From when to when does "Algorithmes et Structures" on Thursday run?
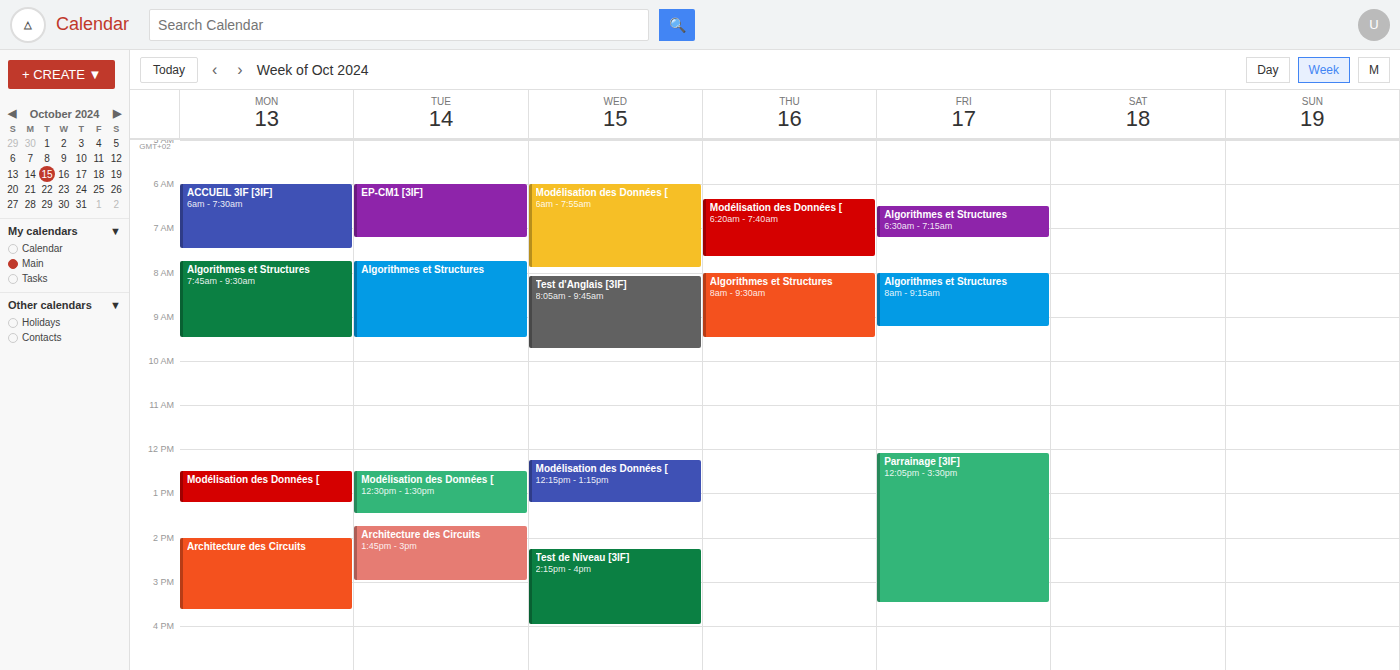
8:00 AM to 9:30 AM